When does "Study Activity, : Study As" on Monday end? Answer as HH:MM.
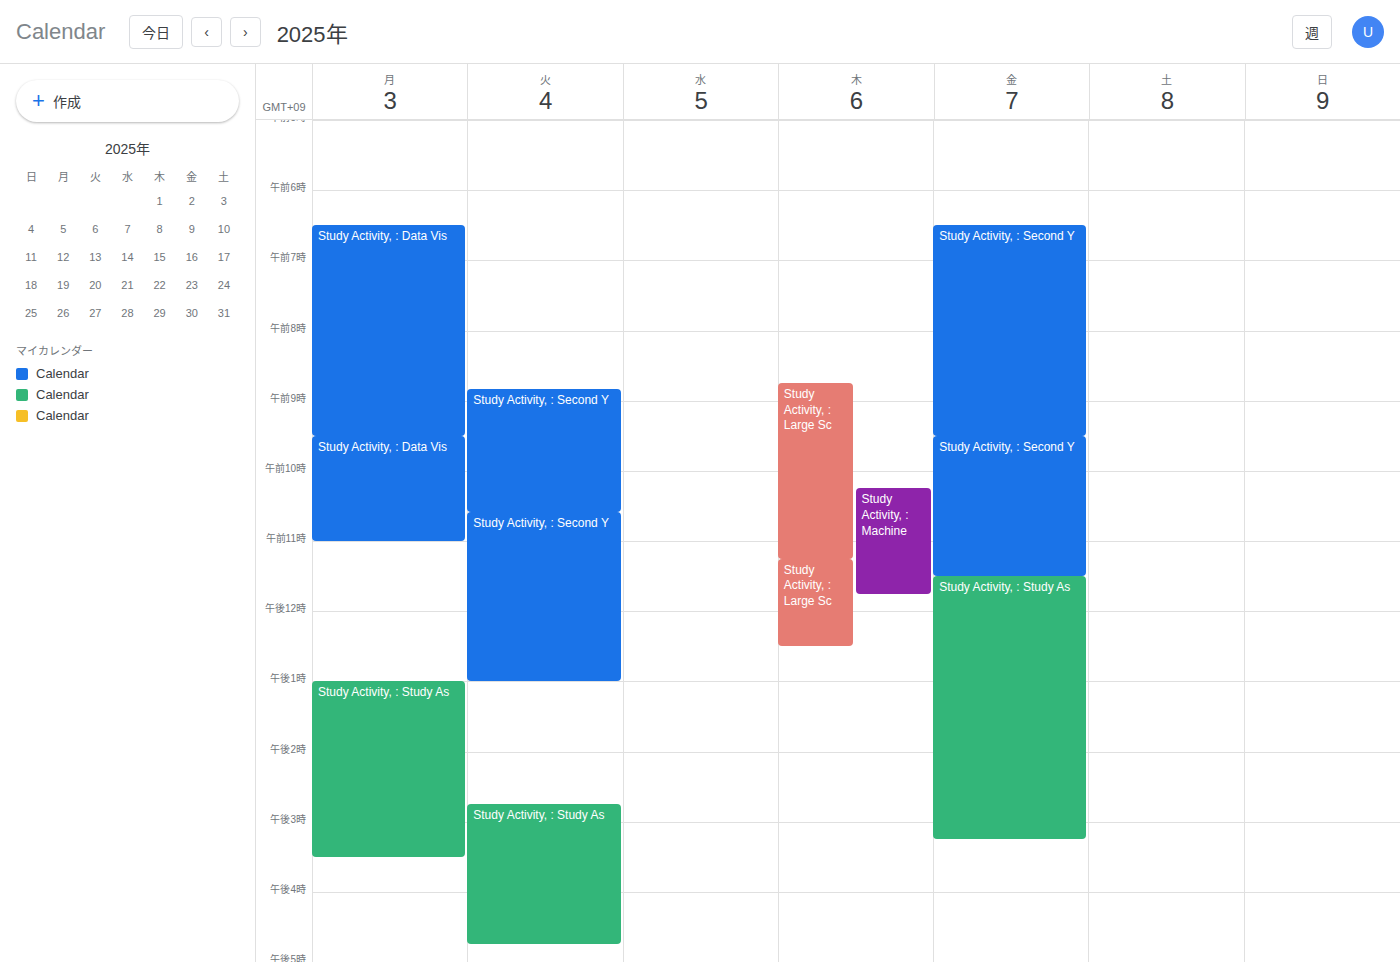
15:30